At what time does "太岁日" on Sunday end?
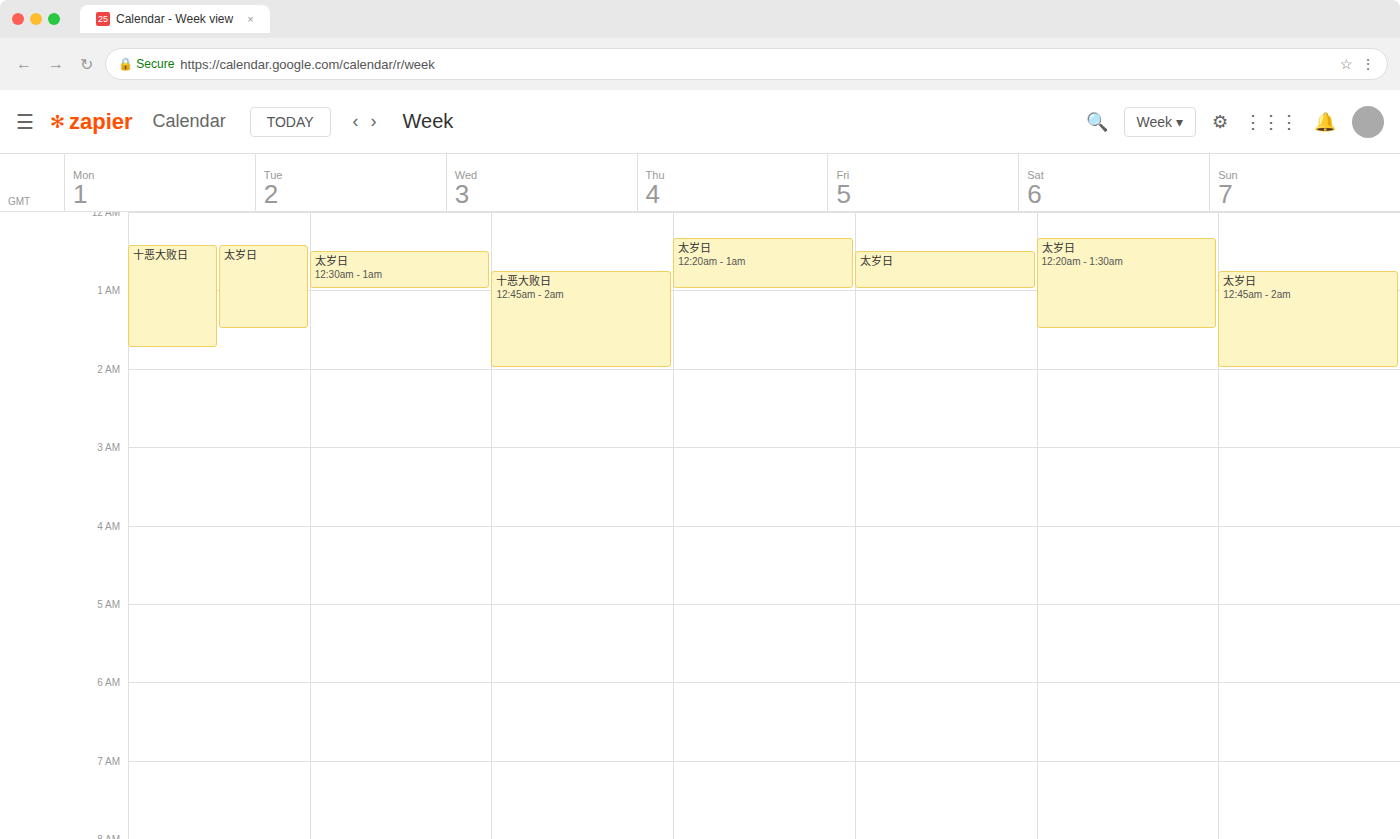
2:00 AM